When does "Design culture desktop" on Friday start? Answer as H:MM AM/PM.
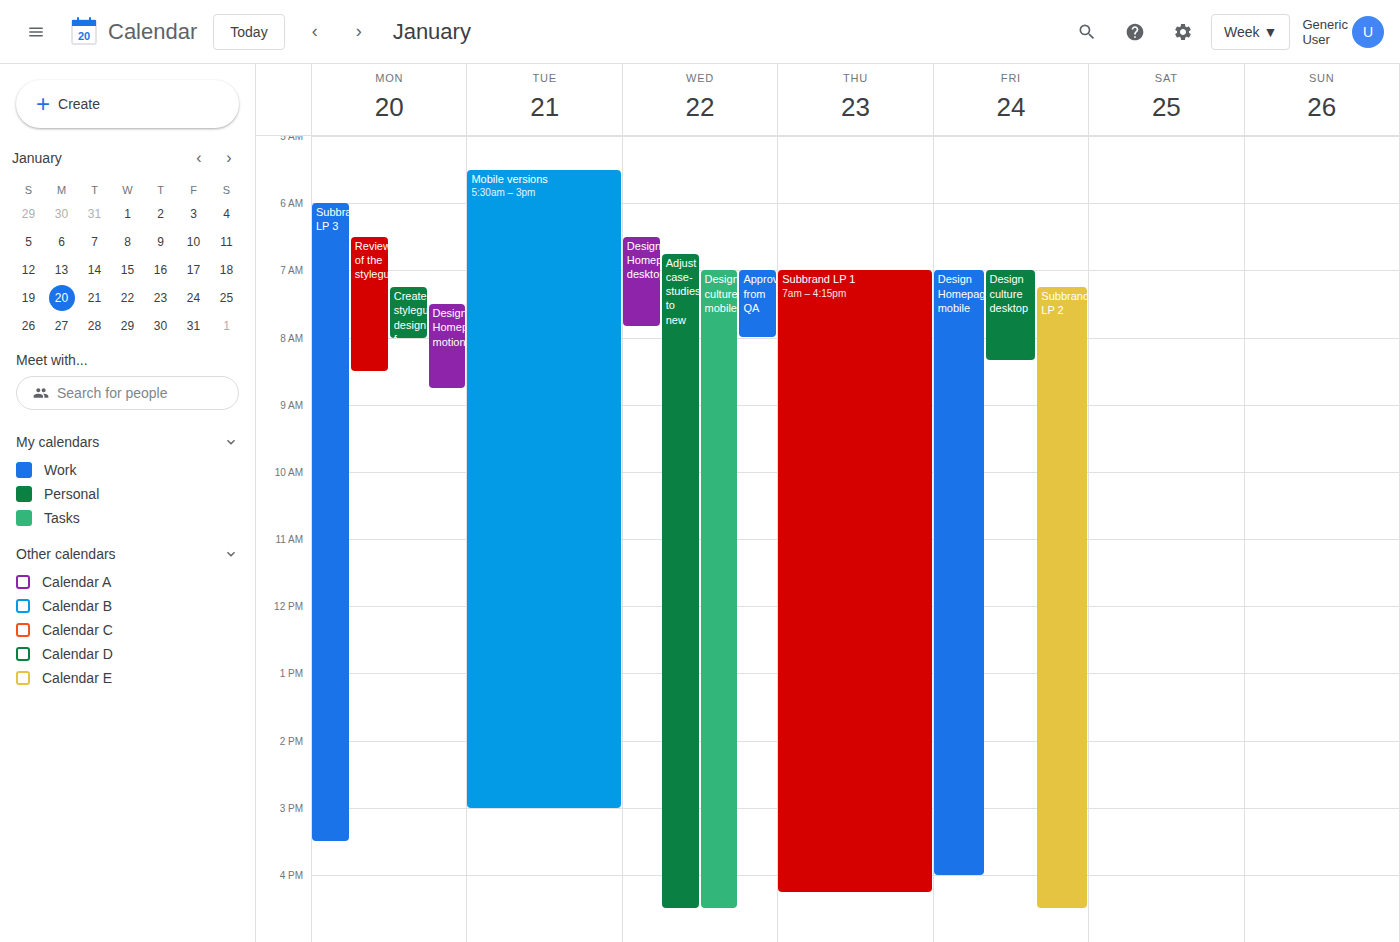
7:00 AM